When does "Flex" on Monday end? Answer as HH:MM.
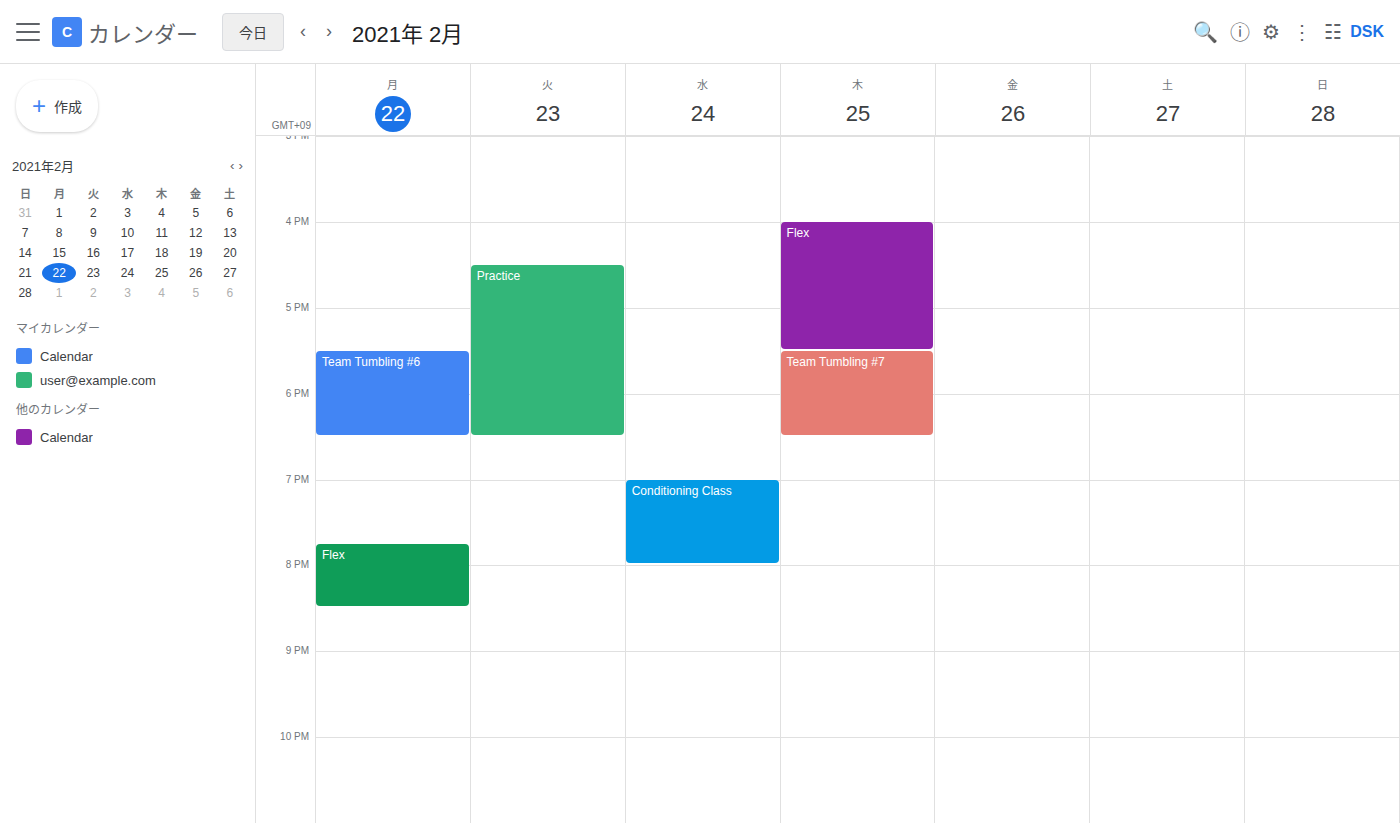
20:30